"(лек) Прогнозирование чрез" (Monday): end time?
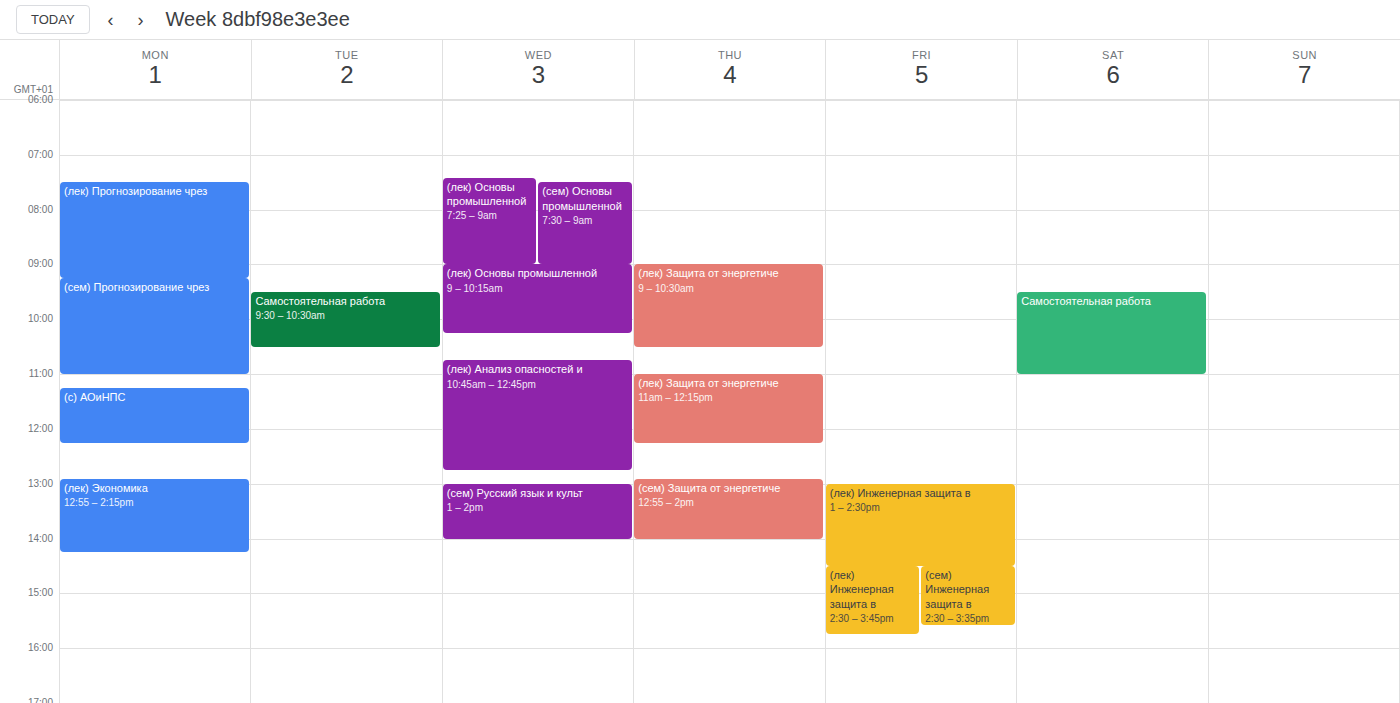
9:15 AM